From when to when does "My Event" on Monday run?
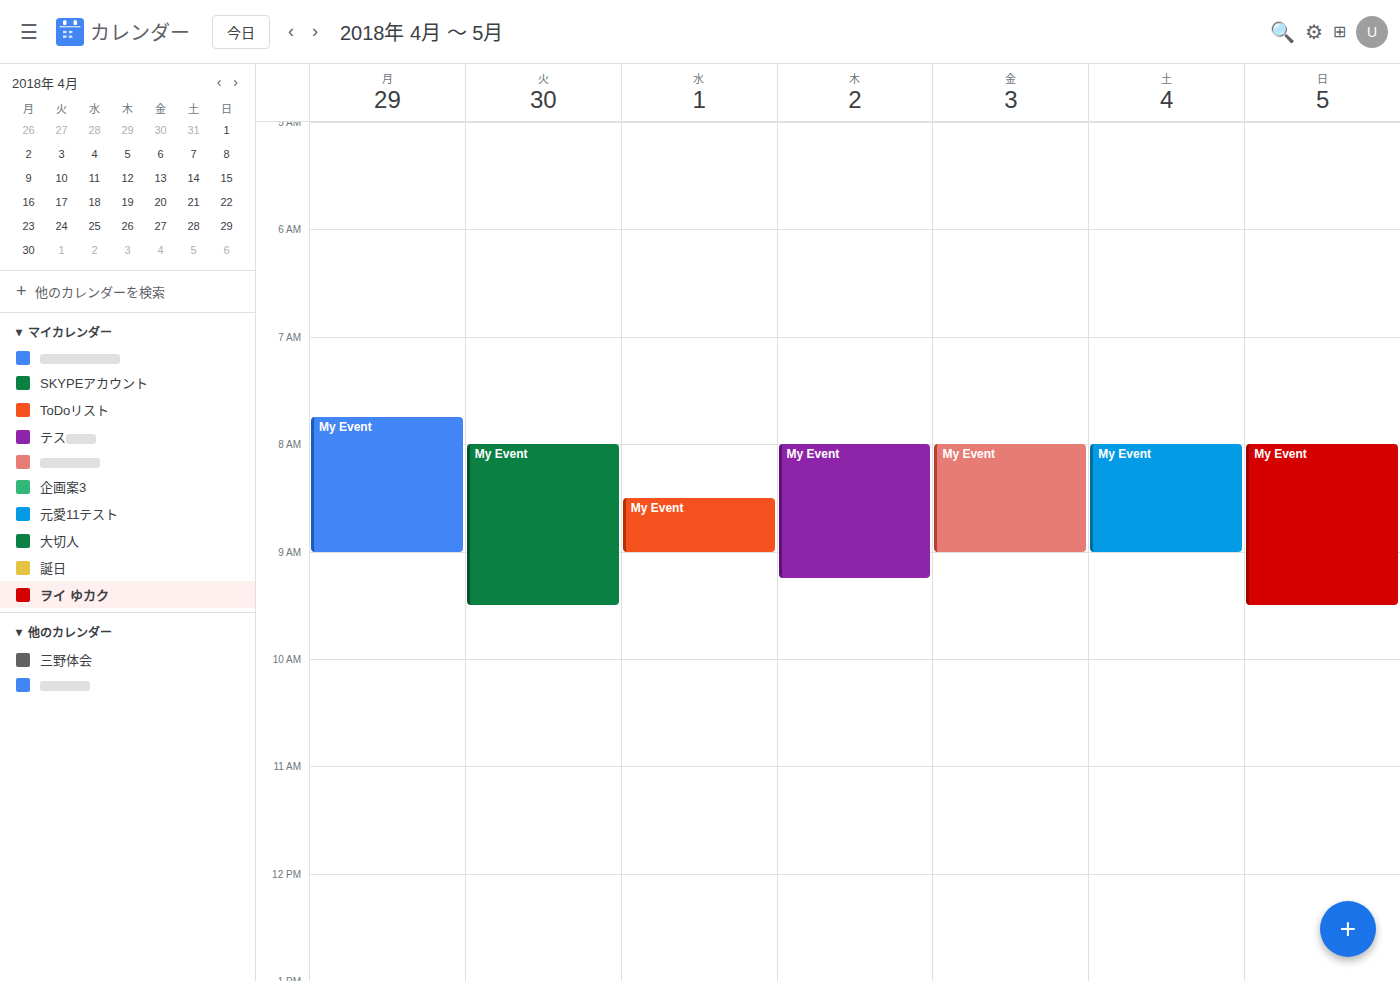
7:45 AM to 9:00 AM